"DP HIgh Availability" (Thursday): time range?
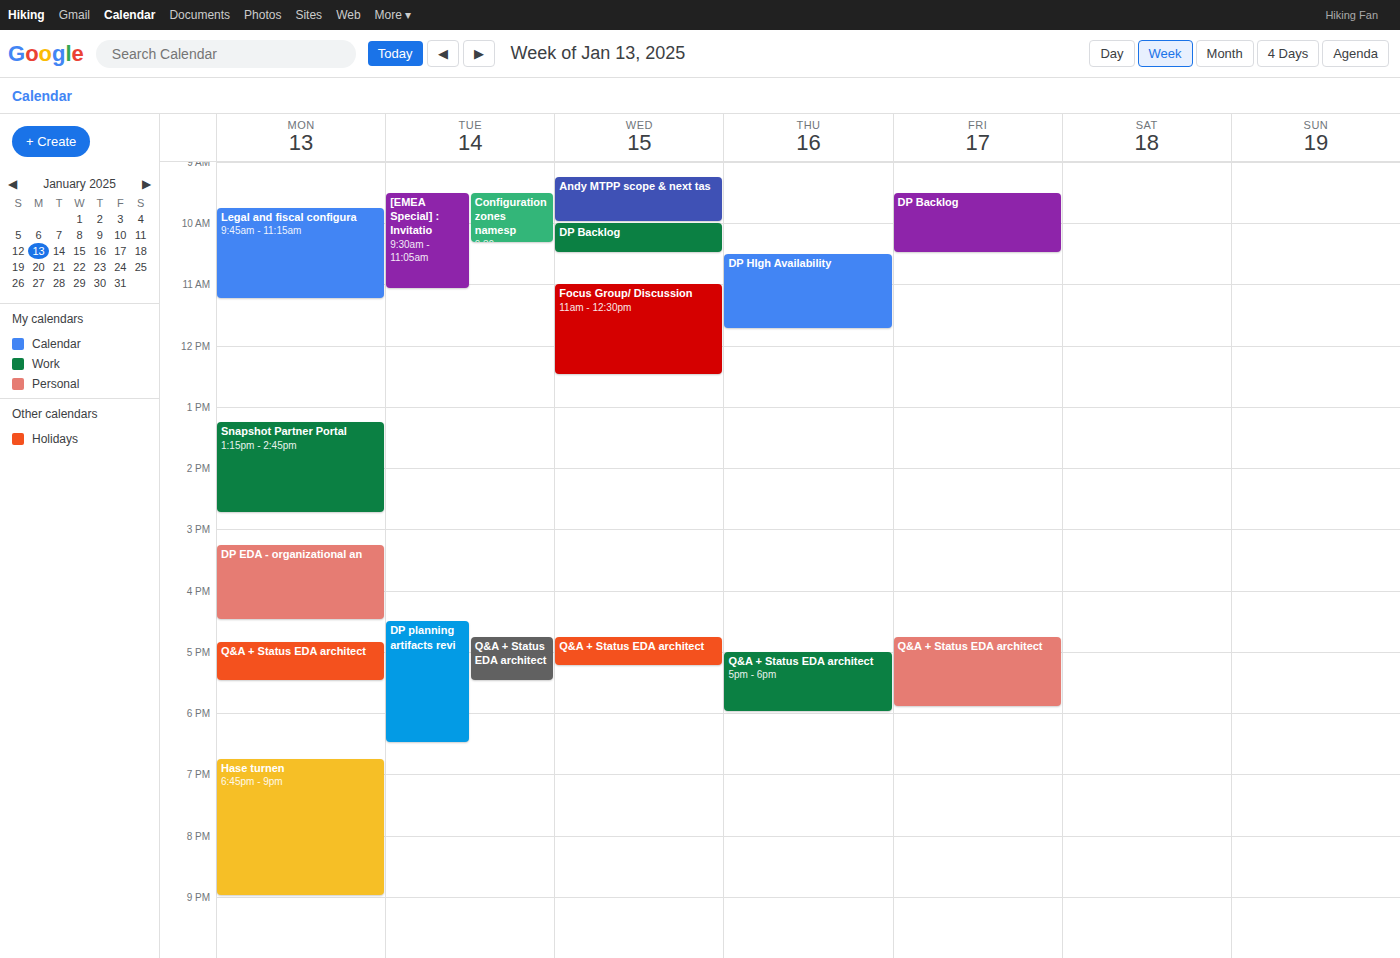
10:30 AM to 11:45 AM